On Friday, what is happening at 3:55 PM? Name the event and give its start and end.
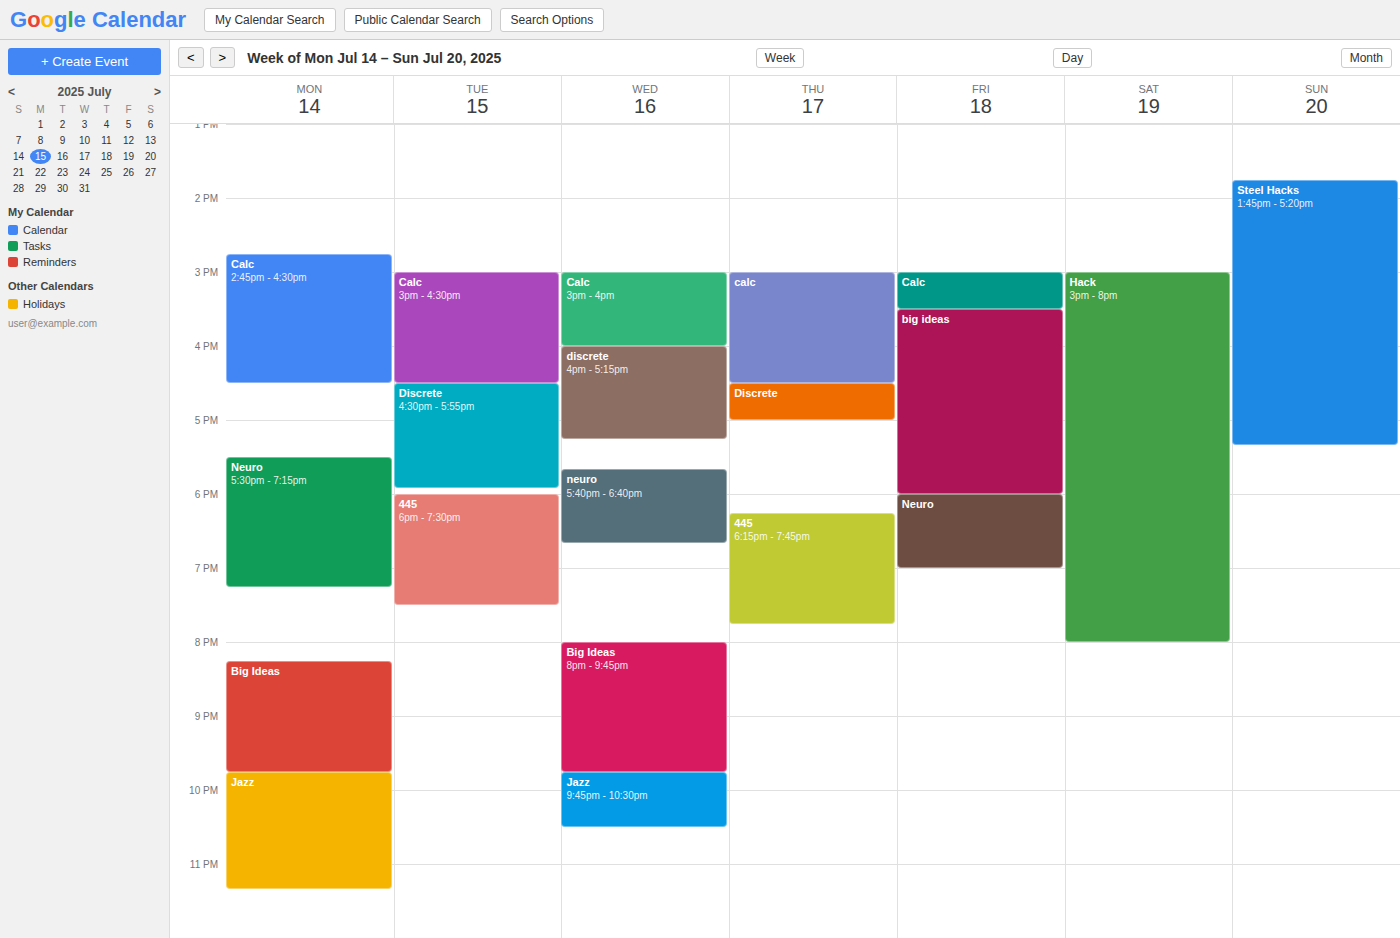
"big ideas", 3:30 PM to 6:00 PM